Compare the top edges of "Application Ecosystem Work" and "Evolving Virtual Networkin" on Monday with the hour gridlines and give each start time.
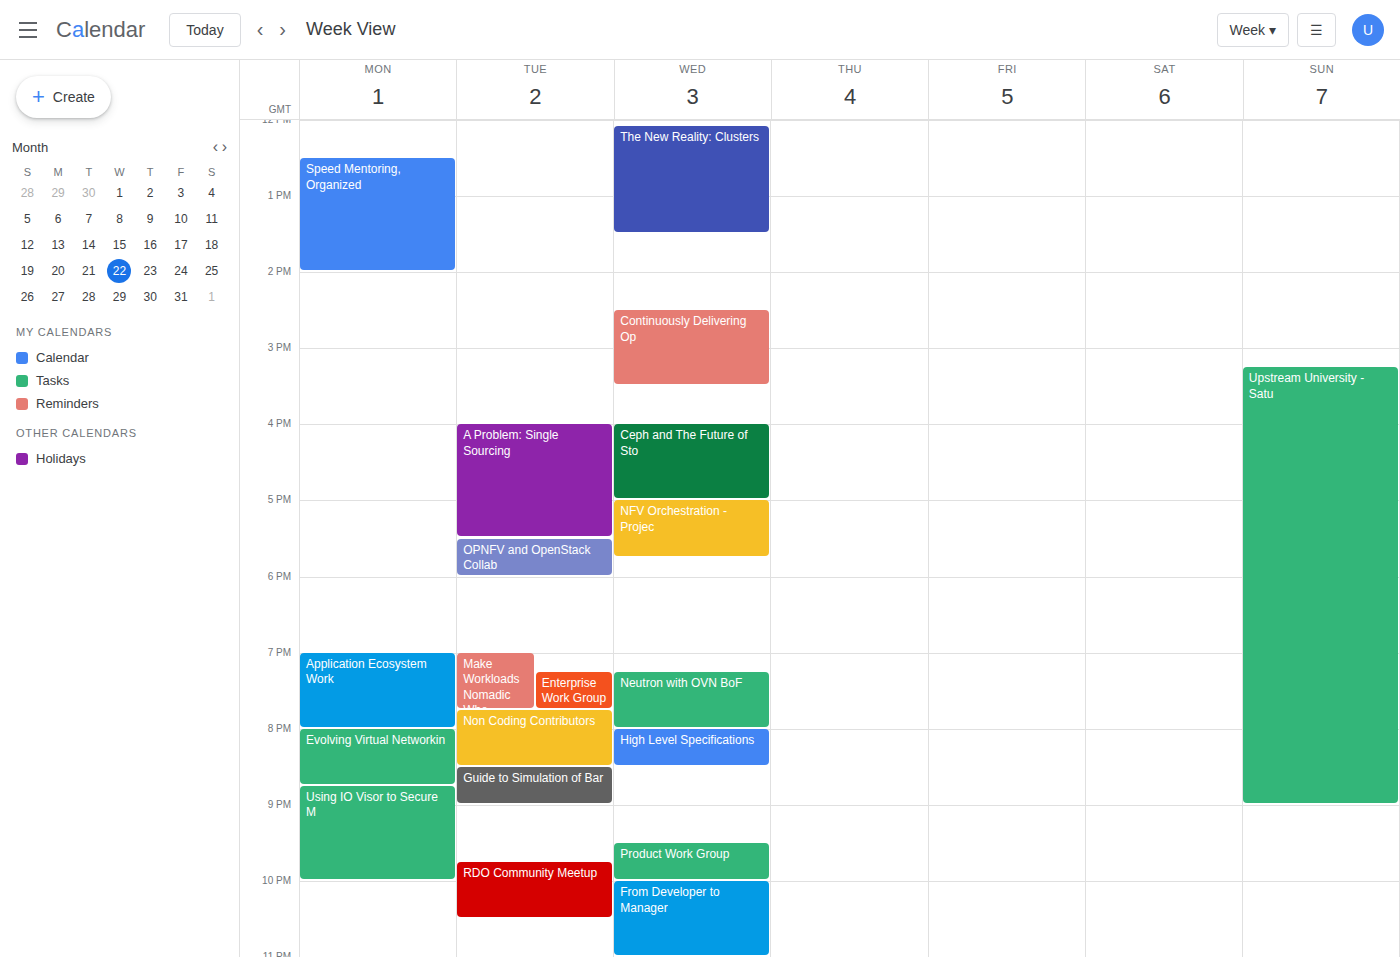
"Application Ecosystem Work": 7:00 PM, exactly on the 7 PM line. "Evolving Virtual Networkin": 8:00 PM, exactly on the 8 PM line.